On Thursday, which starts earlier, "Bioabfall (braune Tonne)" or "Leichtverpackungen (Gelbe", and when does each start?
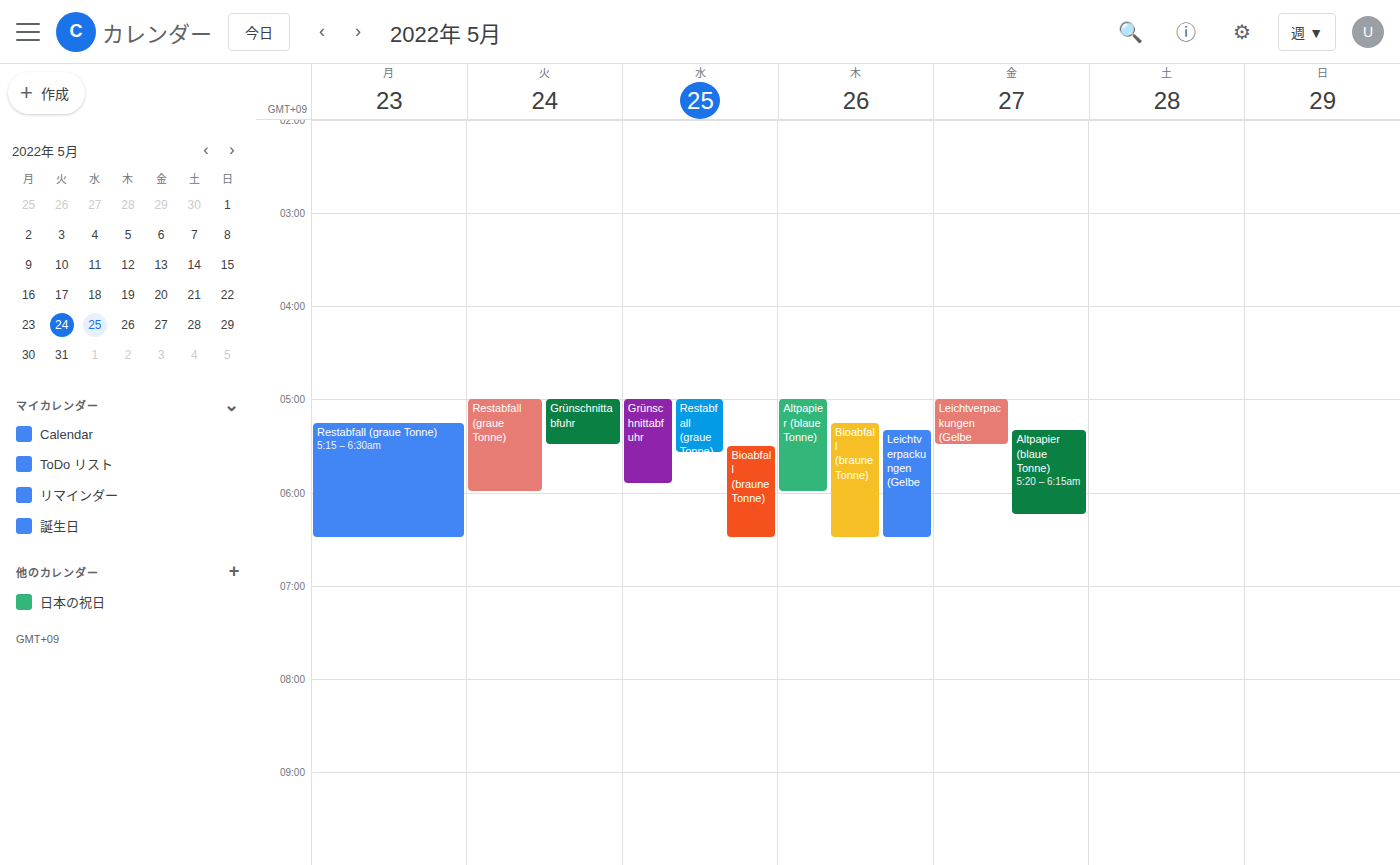
"Bioabfall (braune Tonne)" 5:15 AM; "Leichtverpackungen (Gelbe" 5:20 AM.